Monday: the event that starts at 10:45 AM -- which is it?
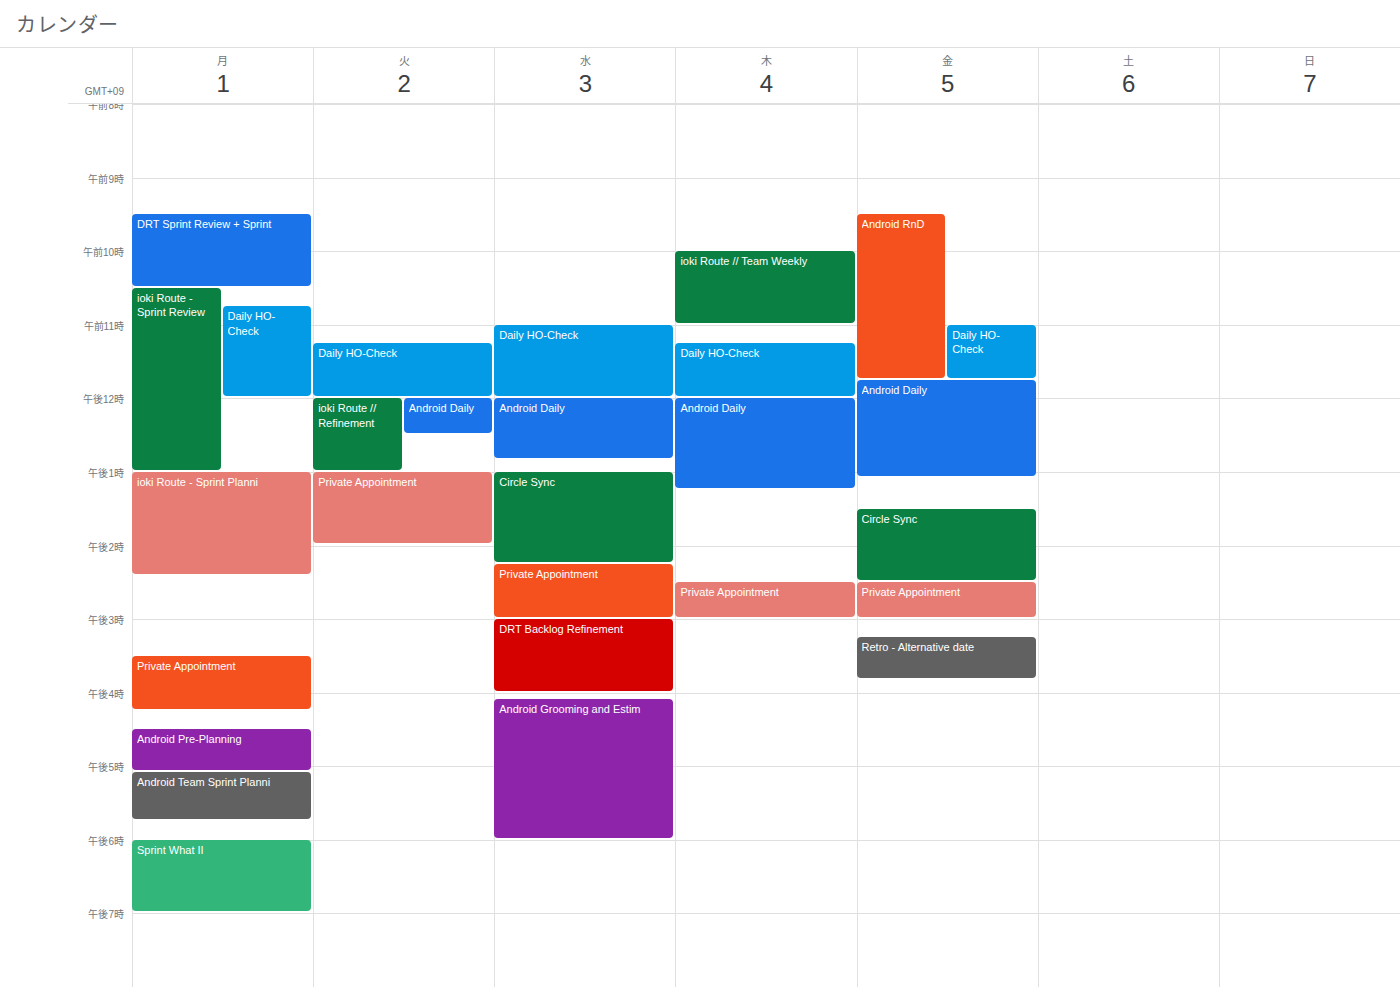
"Daily HO-Check"